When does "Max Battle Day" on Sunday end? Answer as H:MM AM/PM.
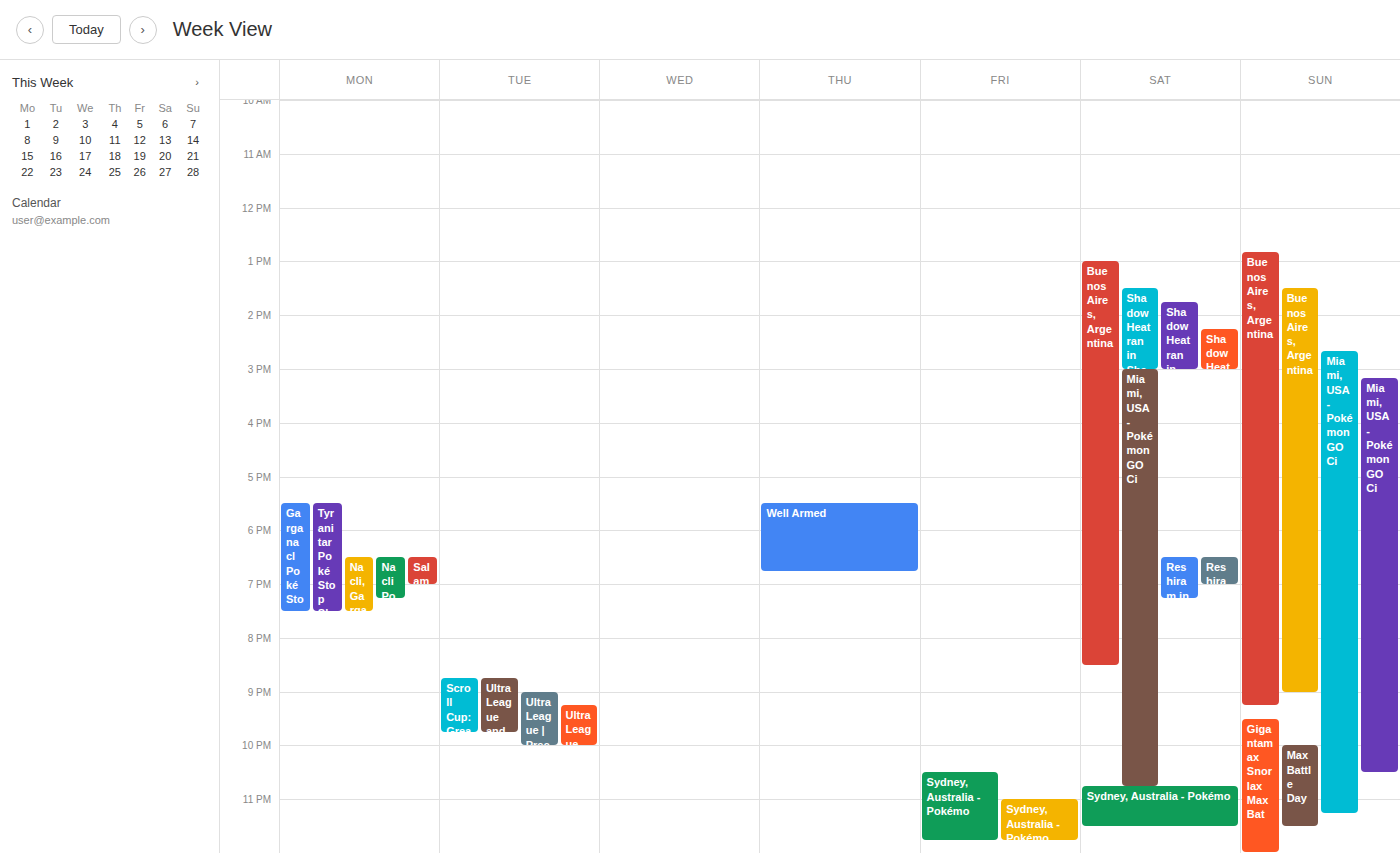
11:30 PM